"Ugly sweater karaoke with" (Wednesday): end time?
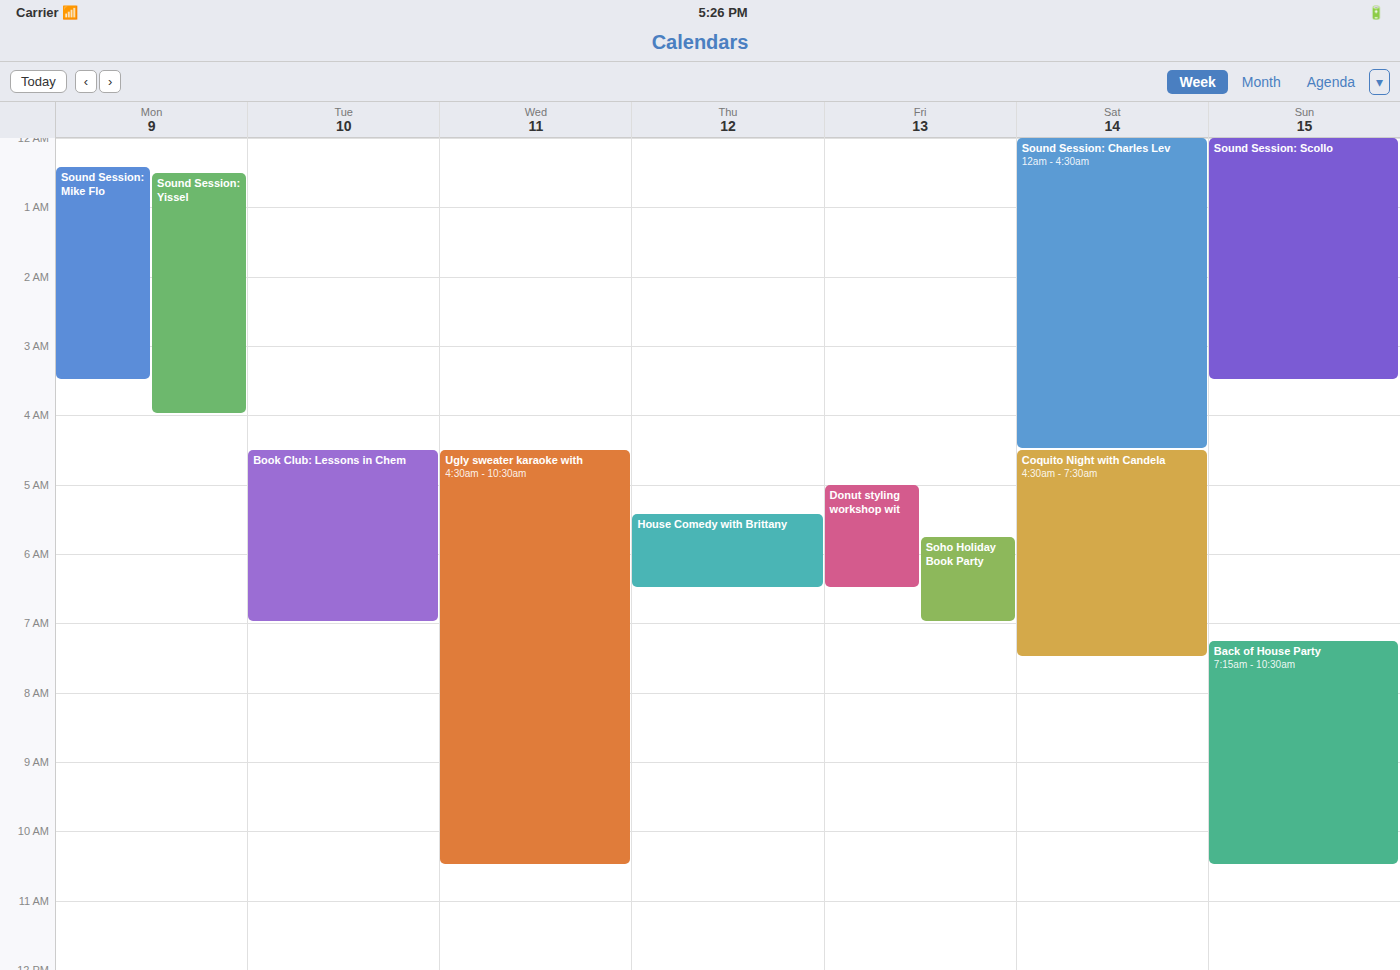
10:30 AM